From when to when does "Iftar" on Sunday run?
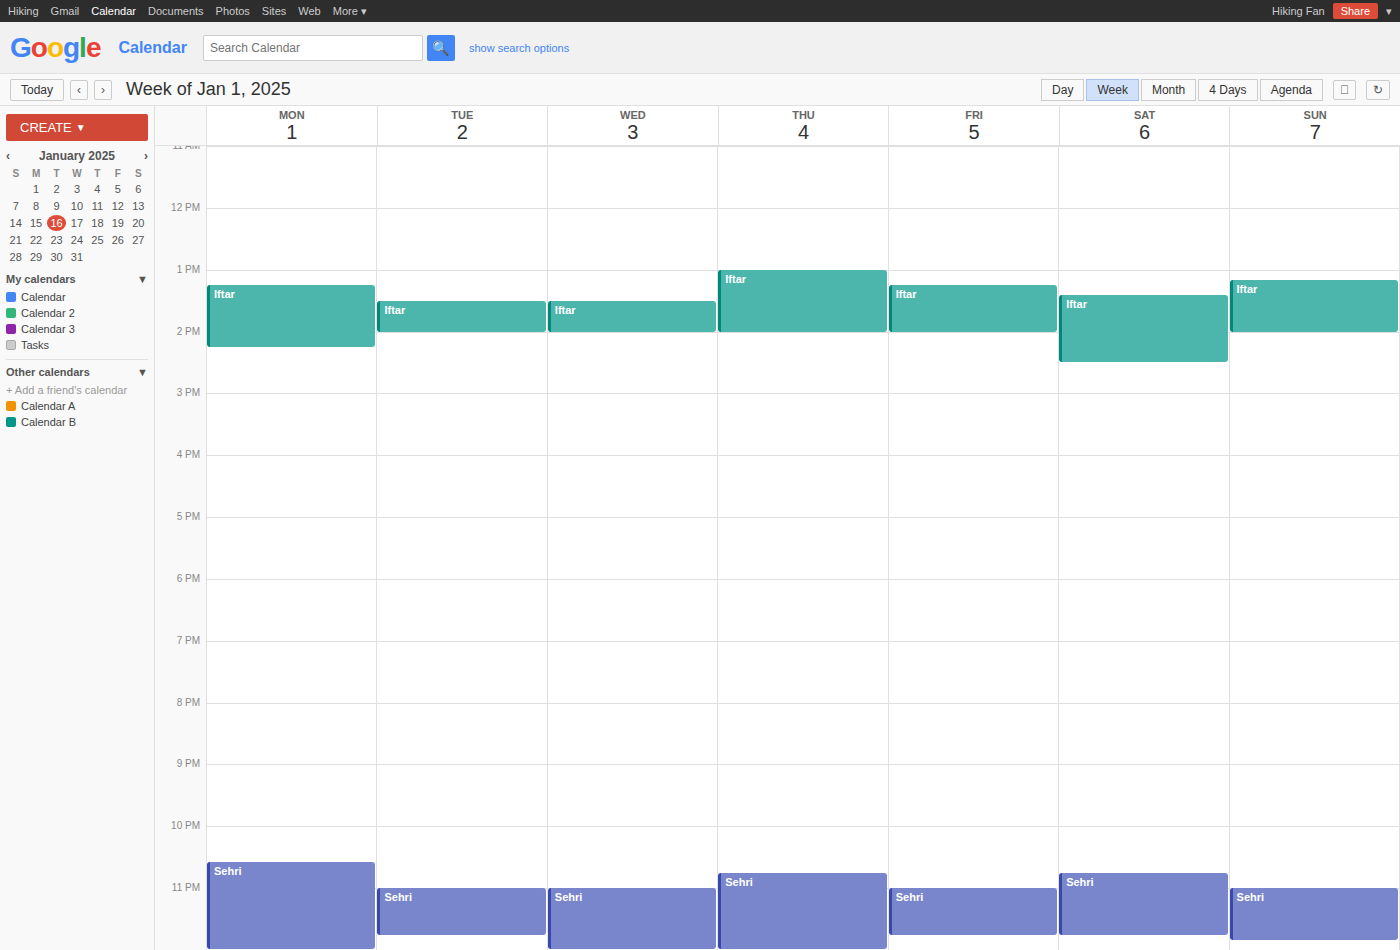
1:10 PM to 2:00 PM